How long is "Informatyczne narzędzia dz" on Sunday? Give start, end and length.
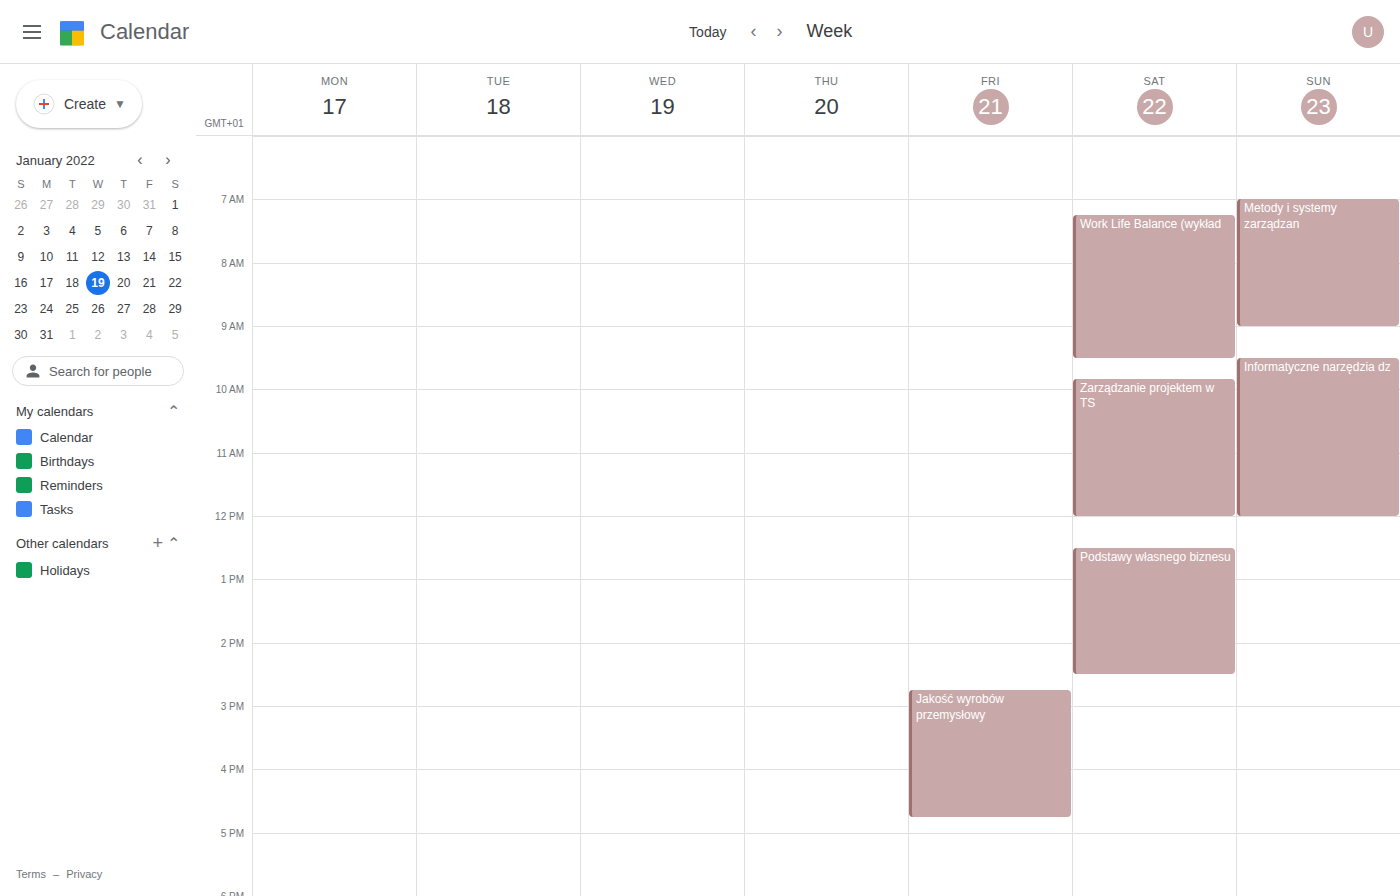
09:30 to 12:00, 2 hours 30 minutes